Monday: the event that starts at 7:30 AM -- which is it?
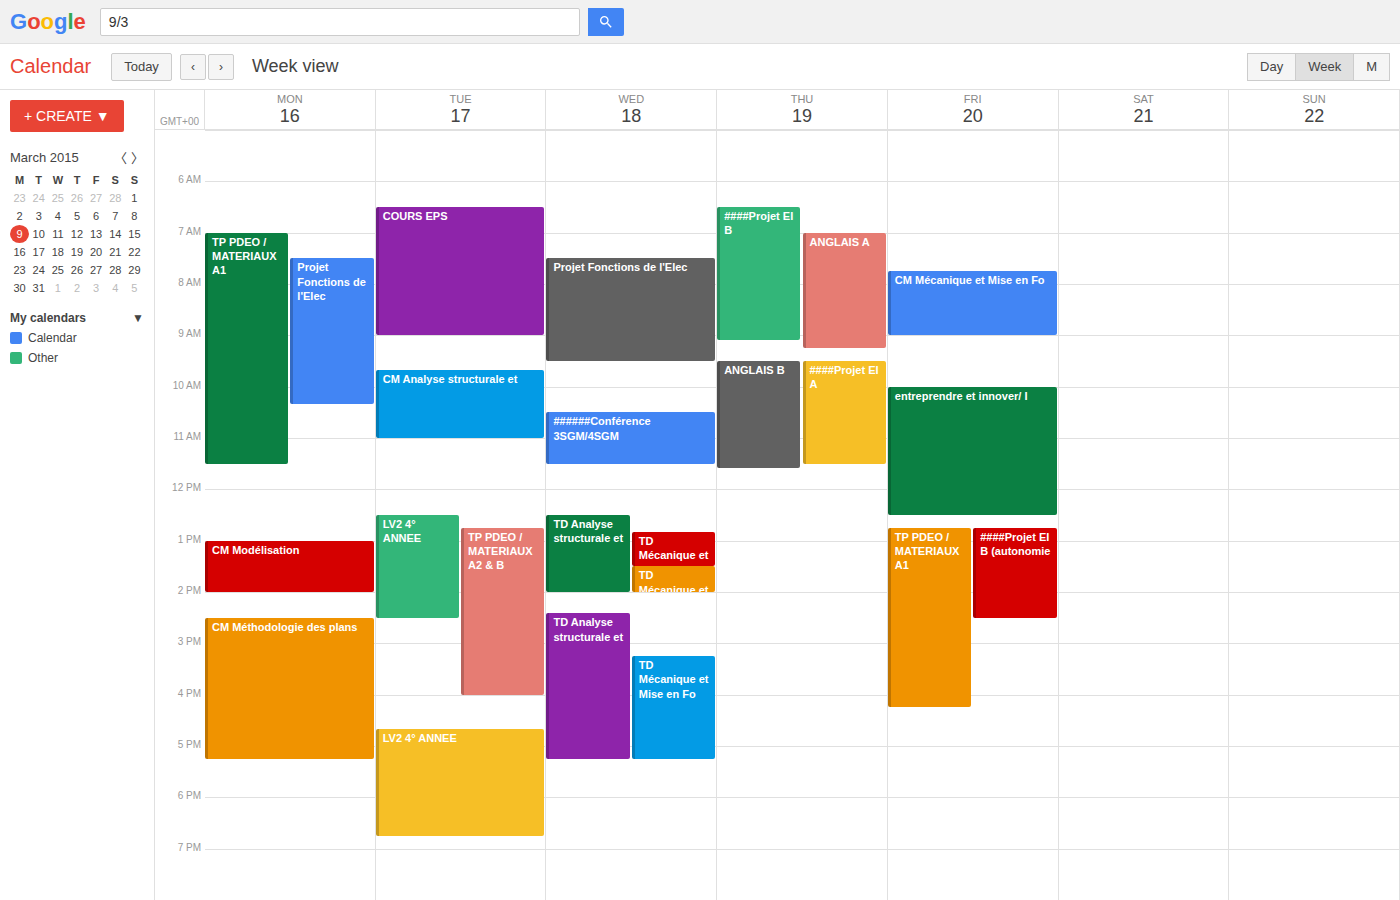
"Projet Fonctions de l'Elec"